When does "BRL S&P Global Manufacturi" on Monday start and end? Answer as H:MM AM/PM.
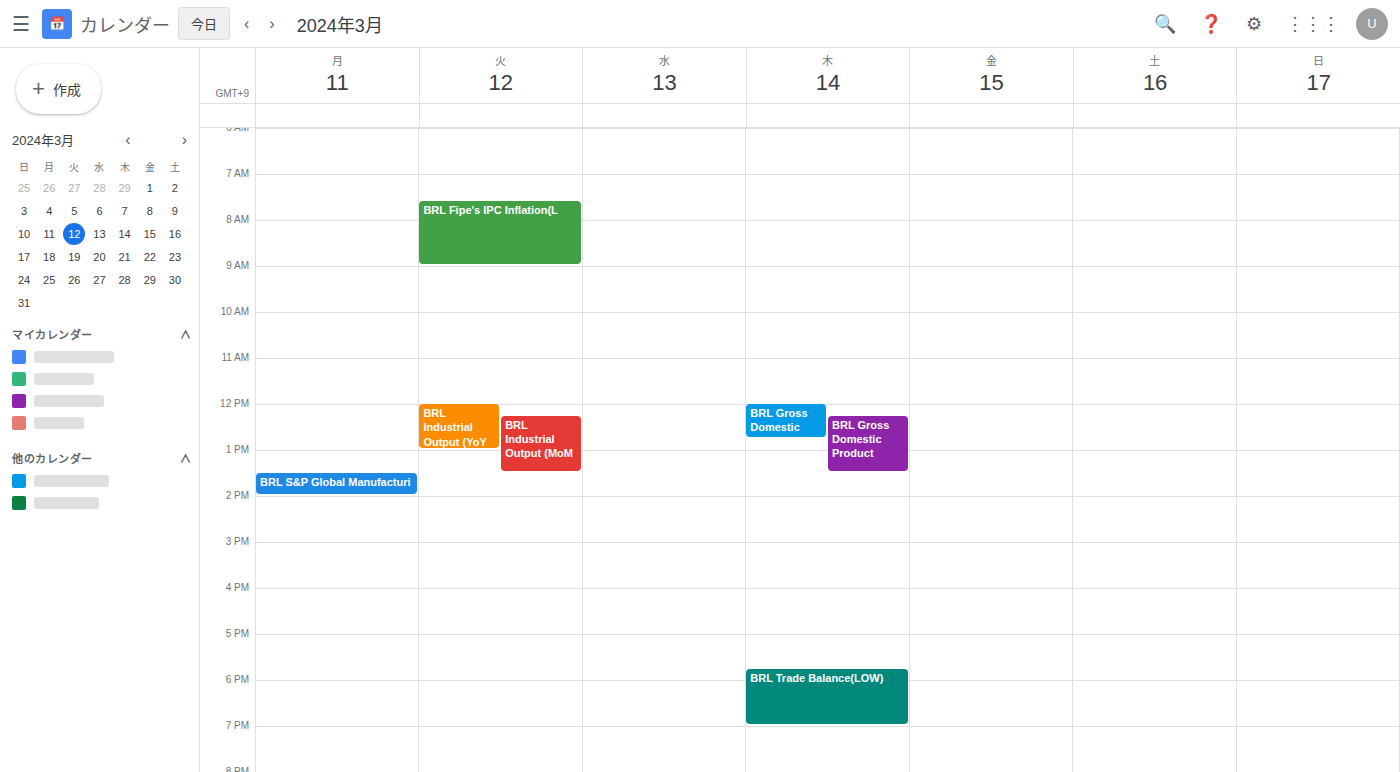
1:30 PM to 2:00 PM